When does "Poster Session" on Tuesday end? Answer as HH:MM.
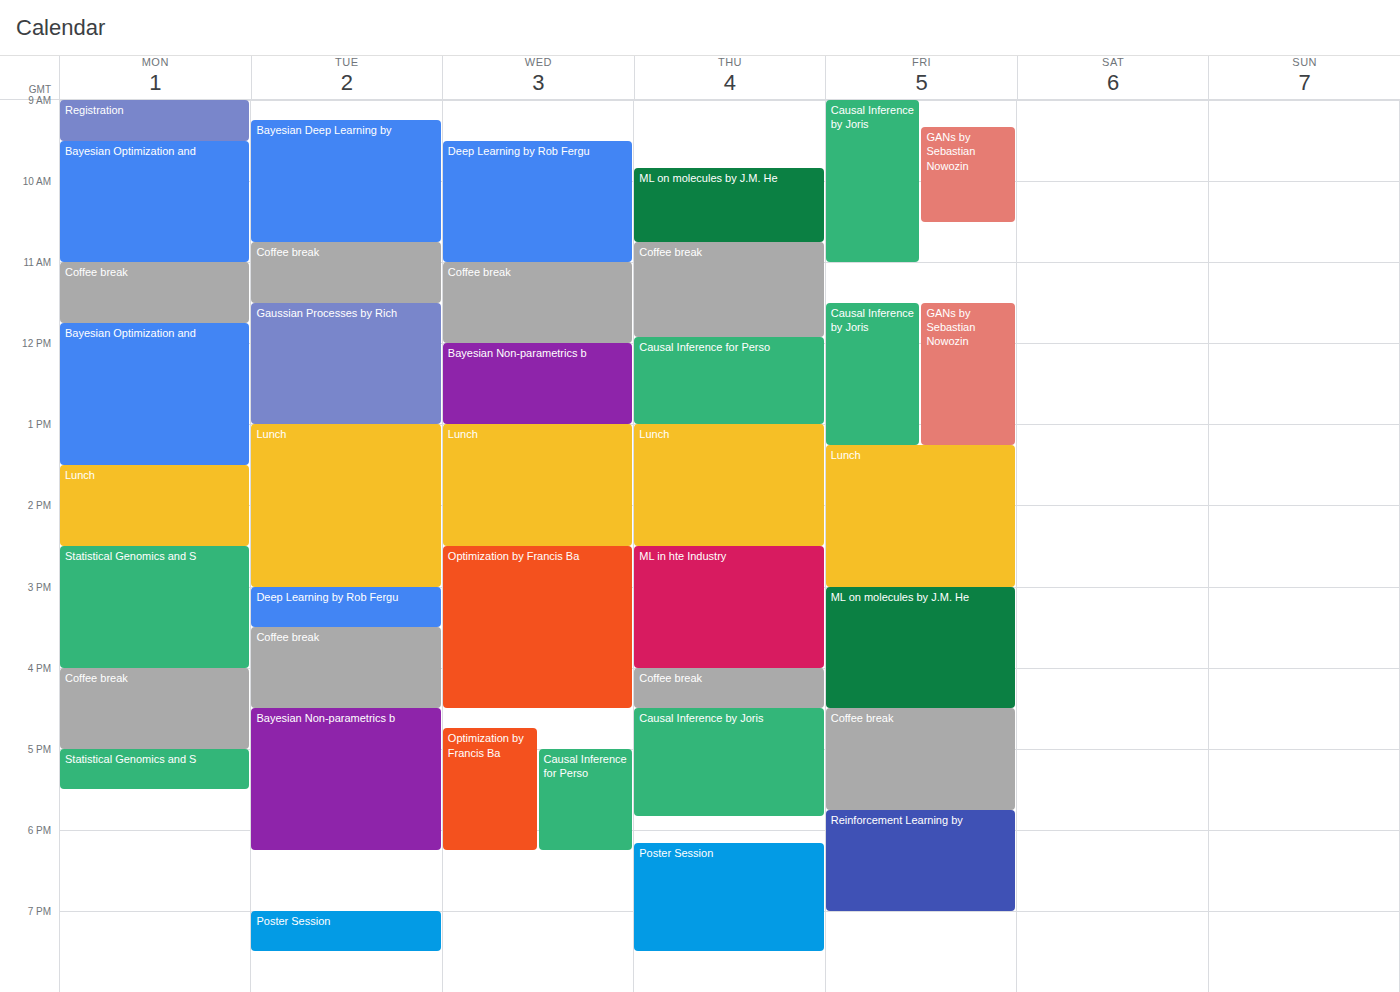
19:30